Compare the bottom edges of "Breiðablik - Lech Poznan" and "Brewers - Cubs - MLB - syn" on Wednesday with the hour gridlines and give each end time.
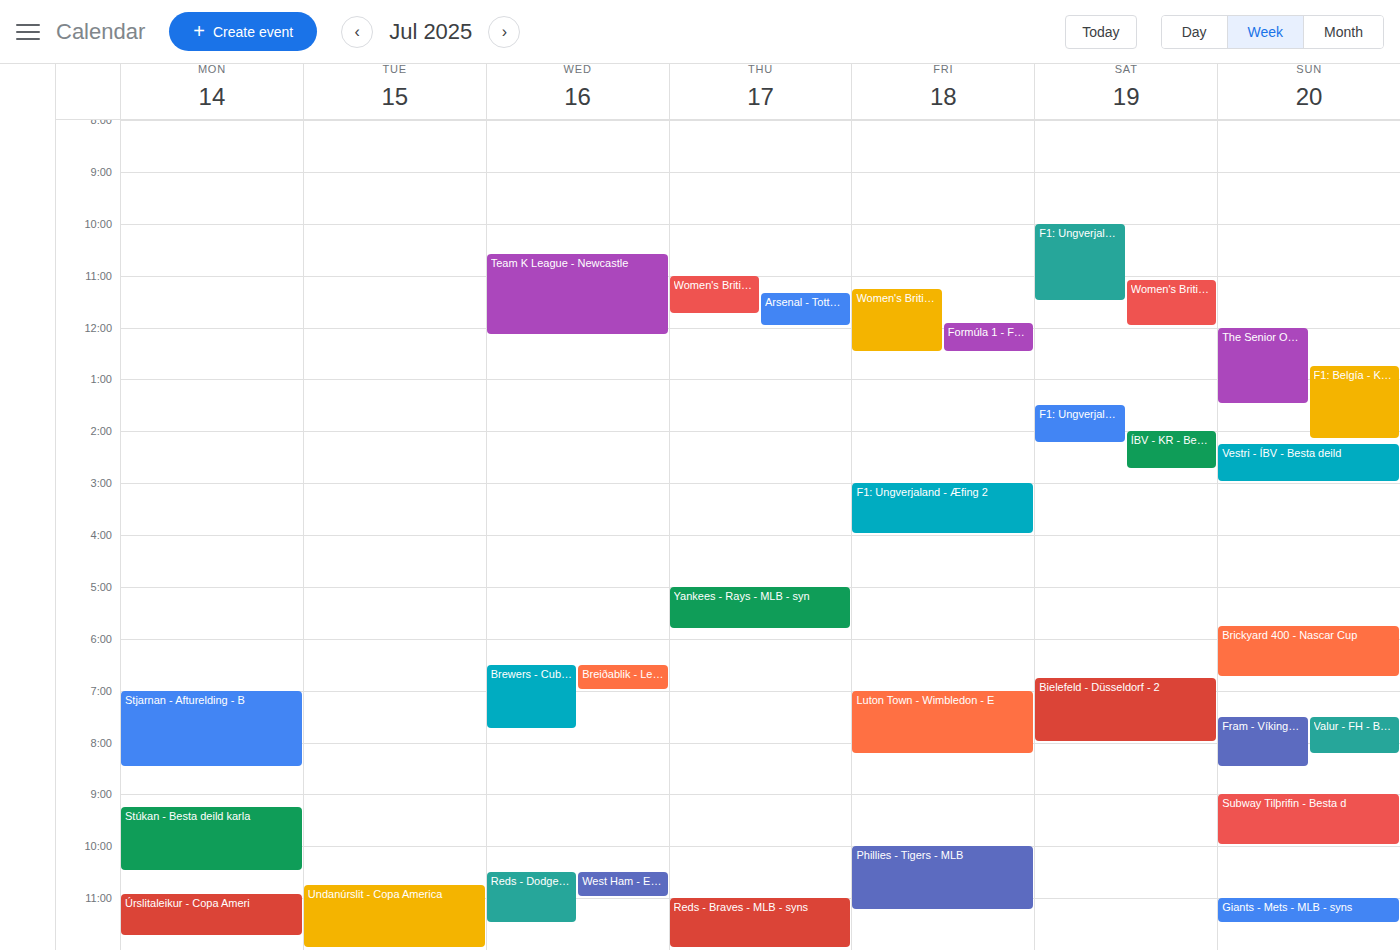
"Breiðablik - Lech Poznan": 19:00, exactly on the 19:00 line. "Brewers - Cubs - MLB - syn": 19:45, neither: three quarters of the way from the 19:00 line to the 20:00 line.